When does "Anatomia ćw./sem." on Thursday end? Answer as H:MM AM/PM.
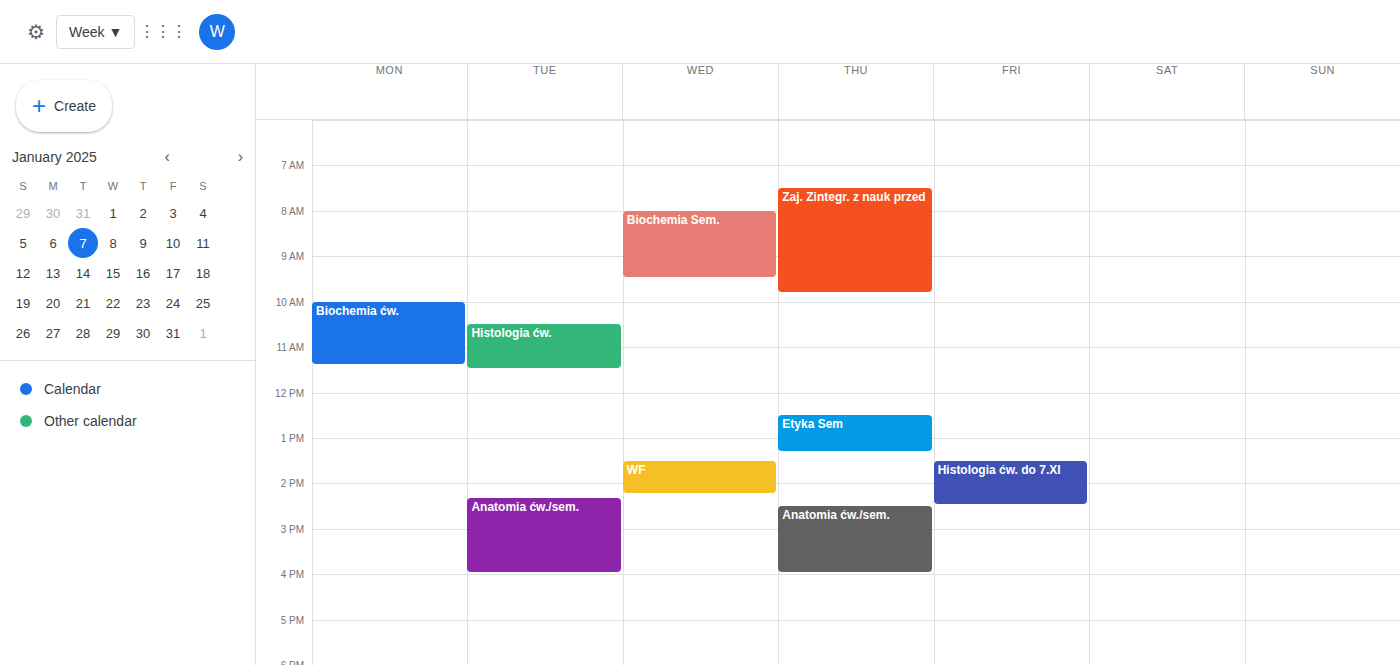
4:00 PM